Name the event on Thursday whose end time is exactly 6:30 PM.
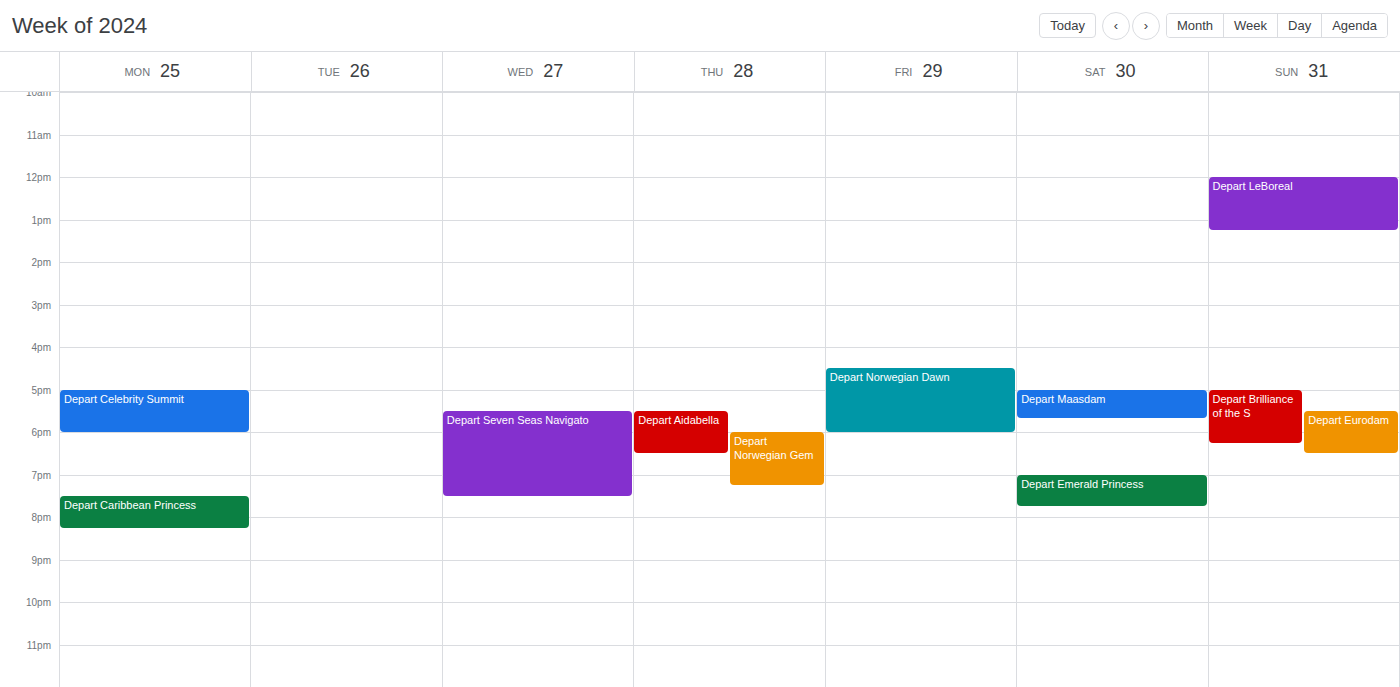
"Depart Aidabella"